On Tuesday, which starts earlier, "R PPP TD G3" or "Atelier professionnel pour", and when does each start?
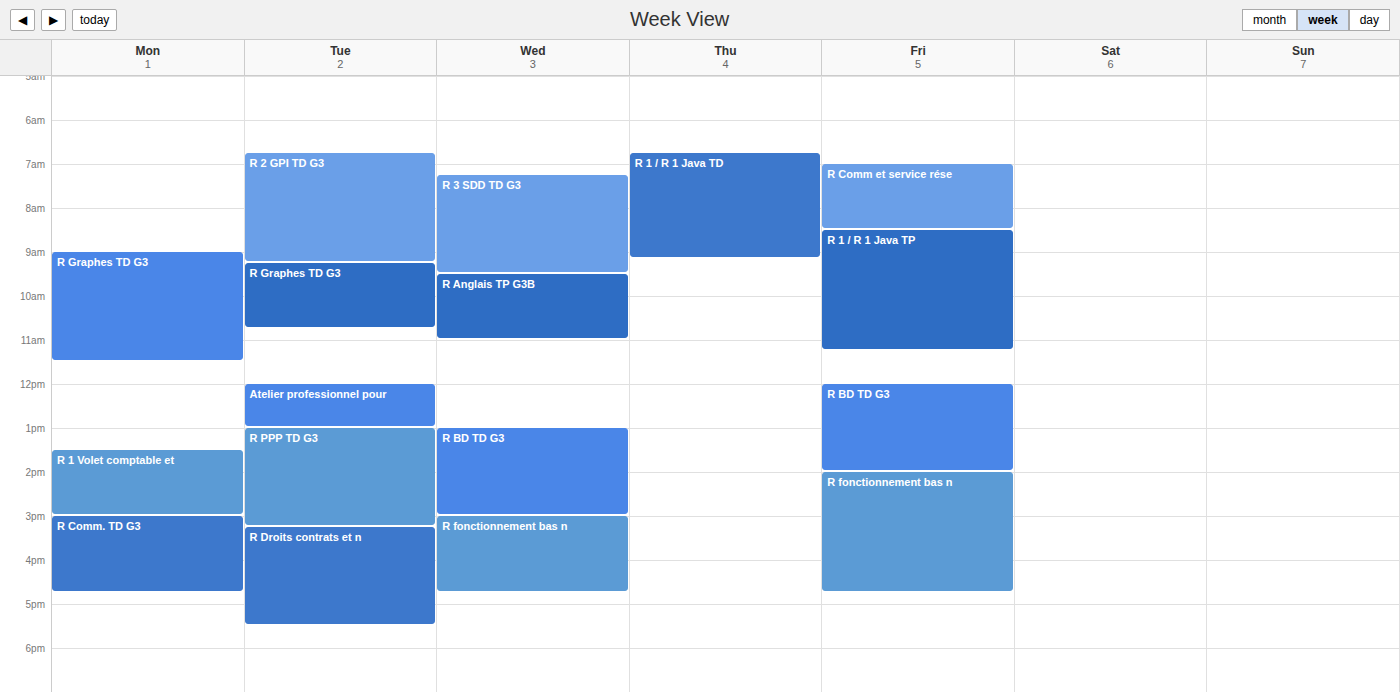
"Atelier professionnel pour" 12:00 PM; "R PPP TD G3" 1:00 PM.